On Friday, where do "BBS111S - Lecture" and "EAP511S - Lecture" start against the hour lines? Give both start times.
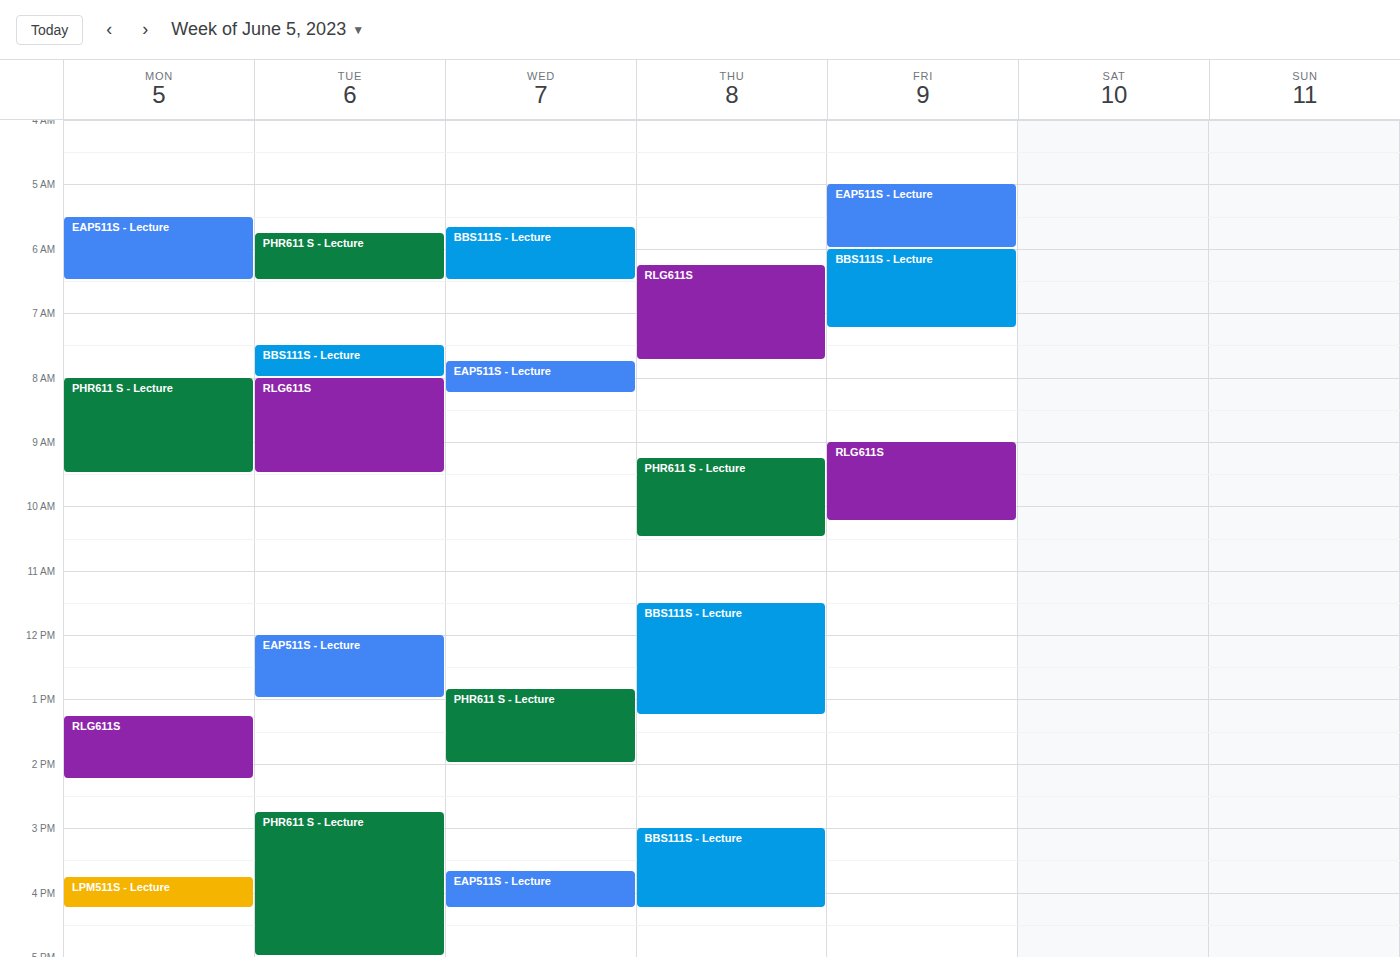
"BBS111S - Lecture": 06:00, exactly on the 06:00 line. "EAP511S - Lecture": 05:00, exactly on the 05:00 line.